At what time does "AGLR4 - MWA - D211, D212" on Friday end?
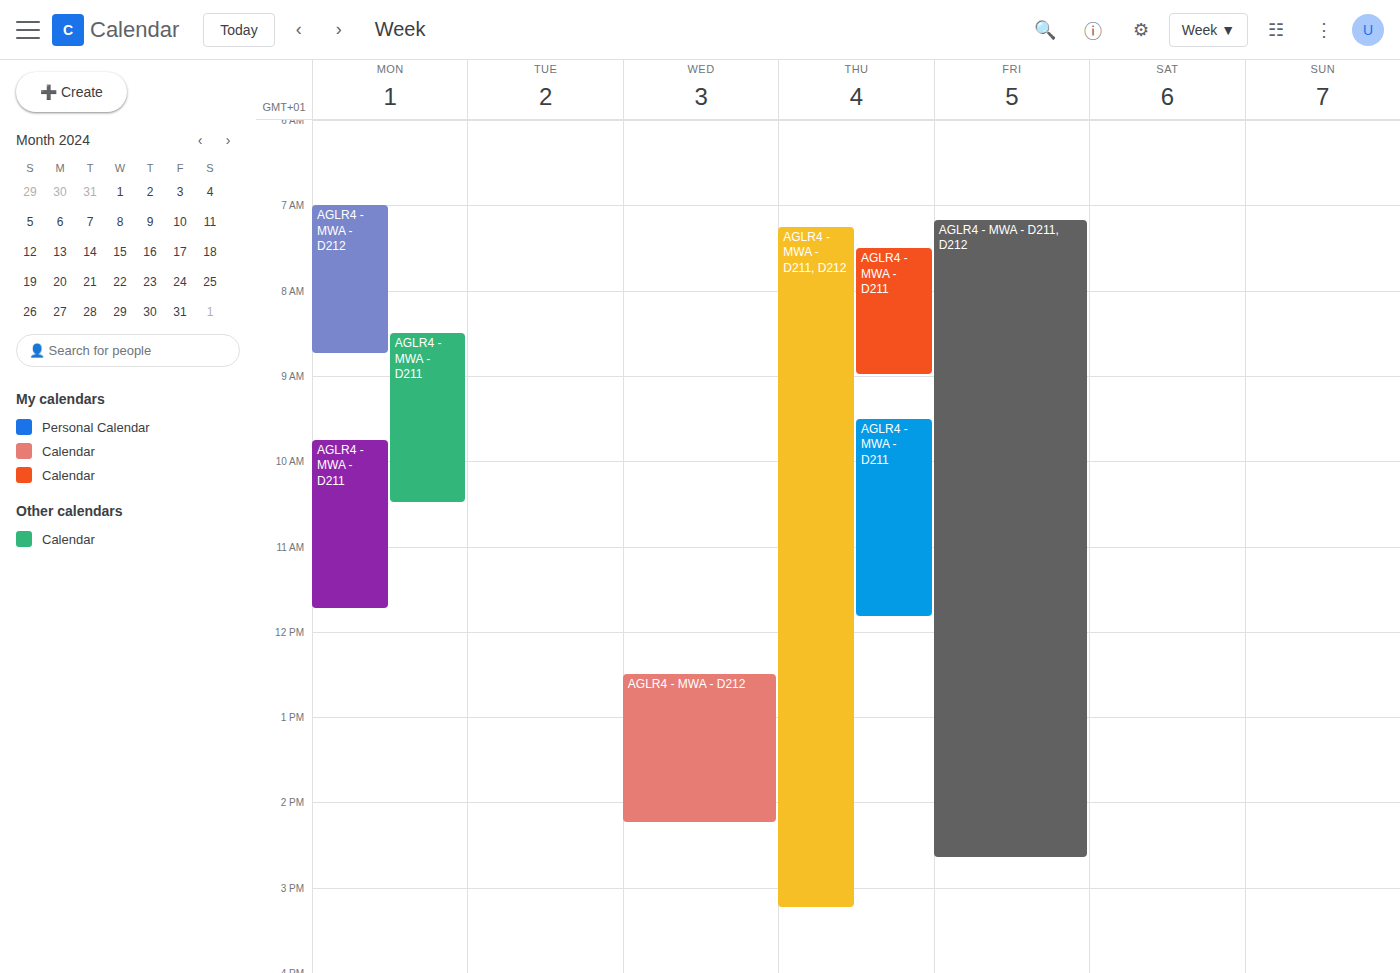
2:40 PM